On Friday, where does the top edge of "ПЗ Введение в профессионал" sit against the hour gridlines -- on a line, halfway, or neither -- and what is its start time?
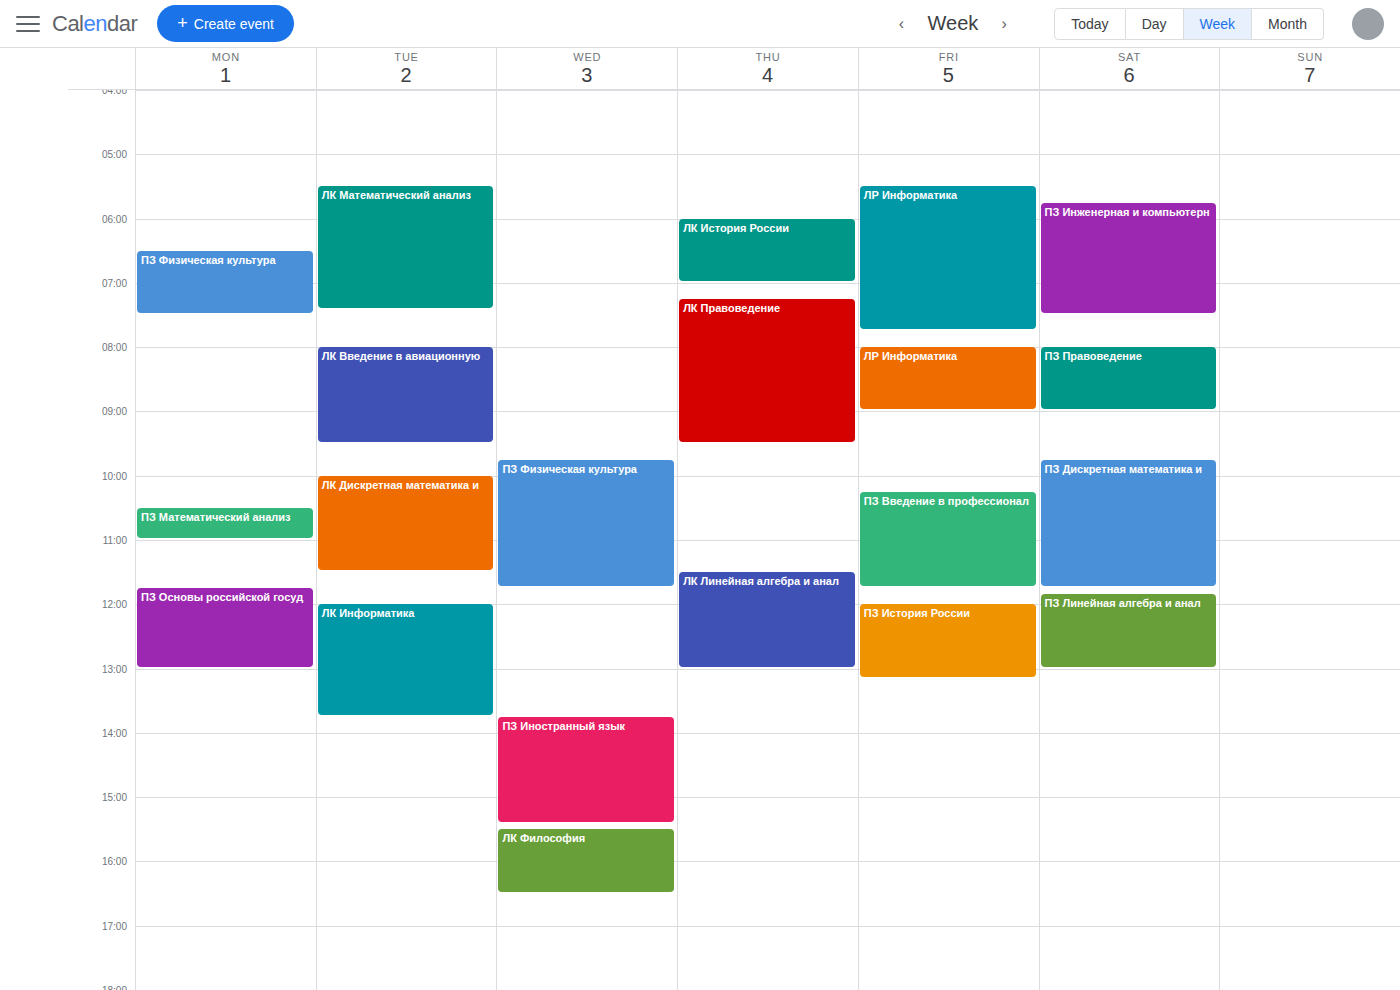
10:15 AM -- neither: a quarter of the way from the 10 AM line to the 11 AM line.